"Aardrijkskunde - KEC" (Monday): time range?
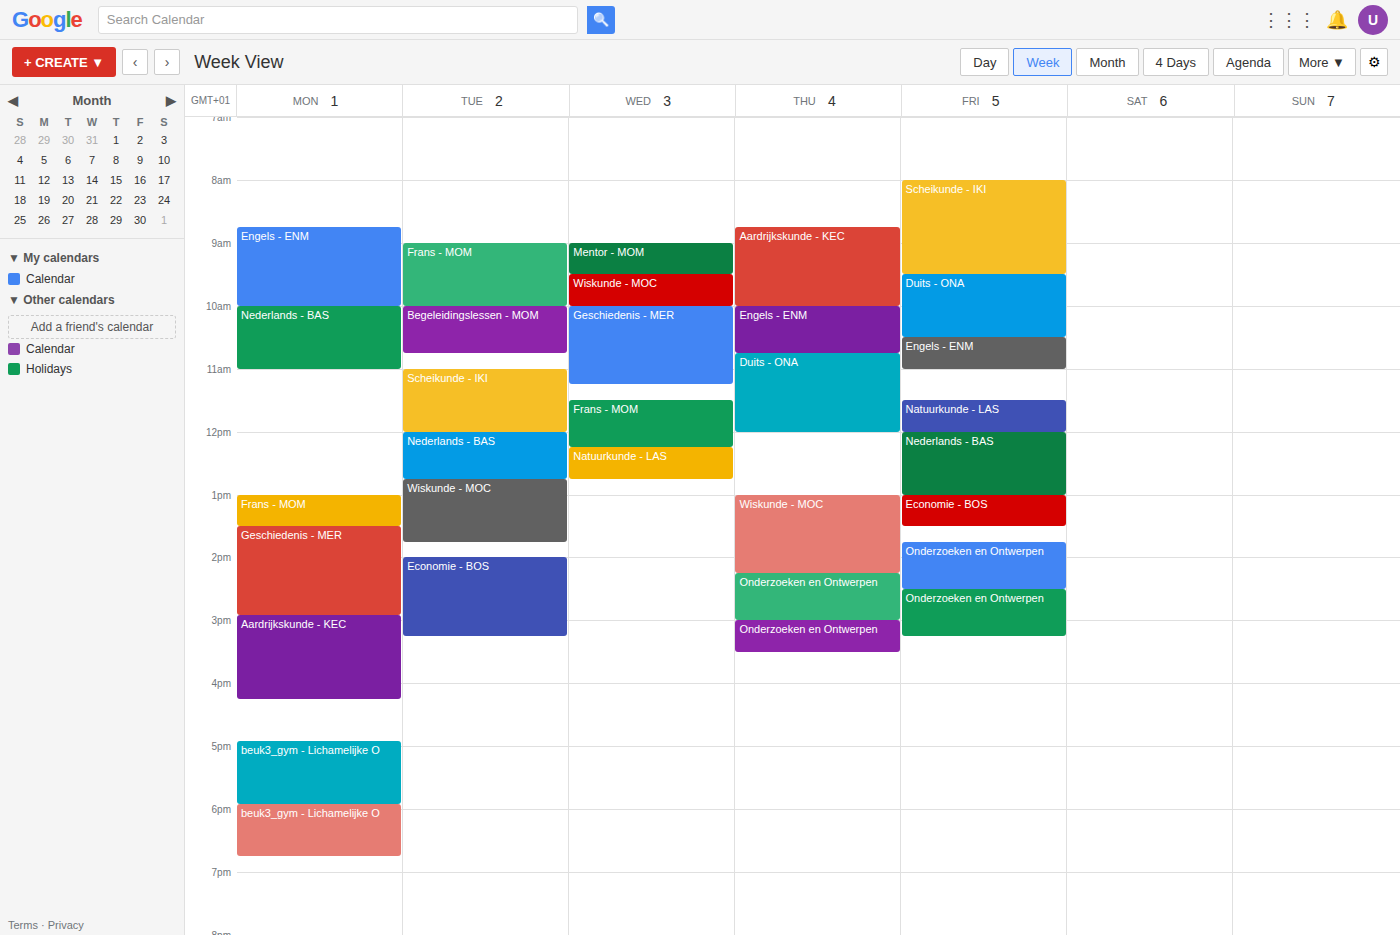
2:55 PM to 4:15 PM